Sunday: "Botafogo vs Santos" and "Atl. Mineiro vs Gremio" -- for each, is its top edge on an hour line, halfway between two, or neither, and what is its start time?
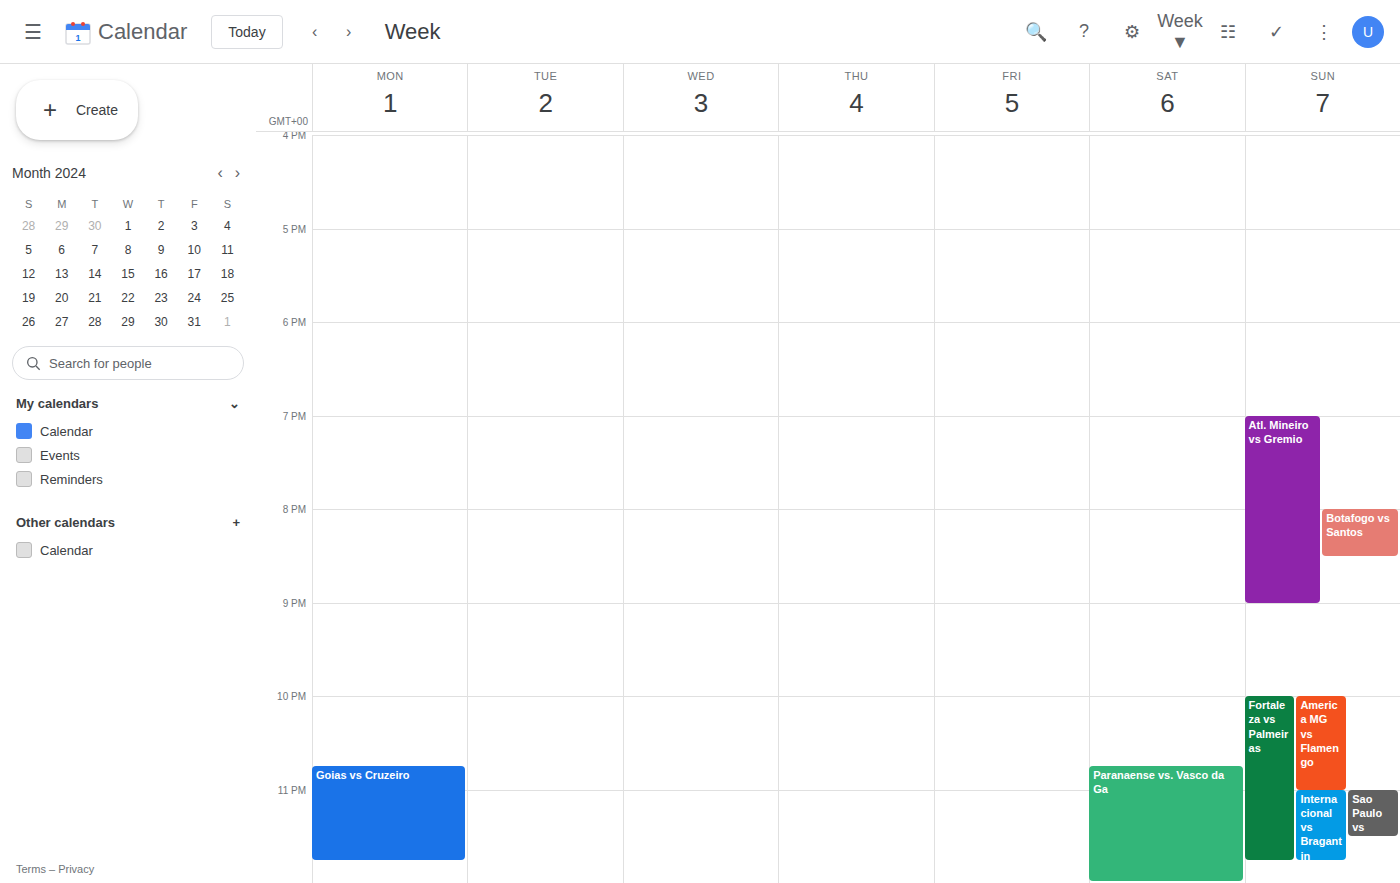
"Botafogo vs Santos": 8:00 PM, exactly on the 8 PM line. "Atl. Mineiro vs Gremio": 7:00 PM, exactly on the 7 PM line.